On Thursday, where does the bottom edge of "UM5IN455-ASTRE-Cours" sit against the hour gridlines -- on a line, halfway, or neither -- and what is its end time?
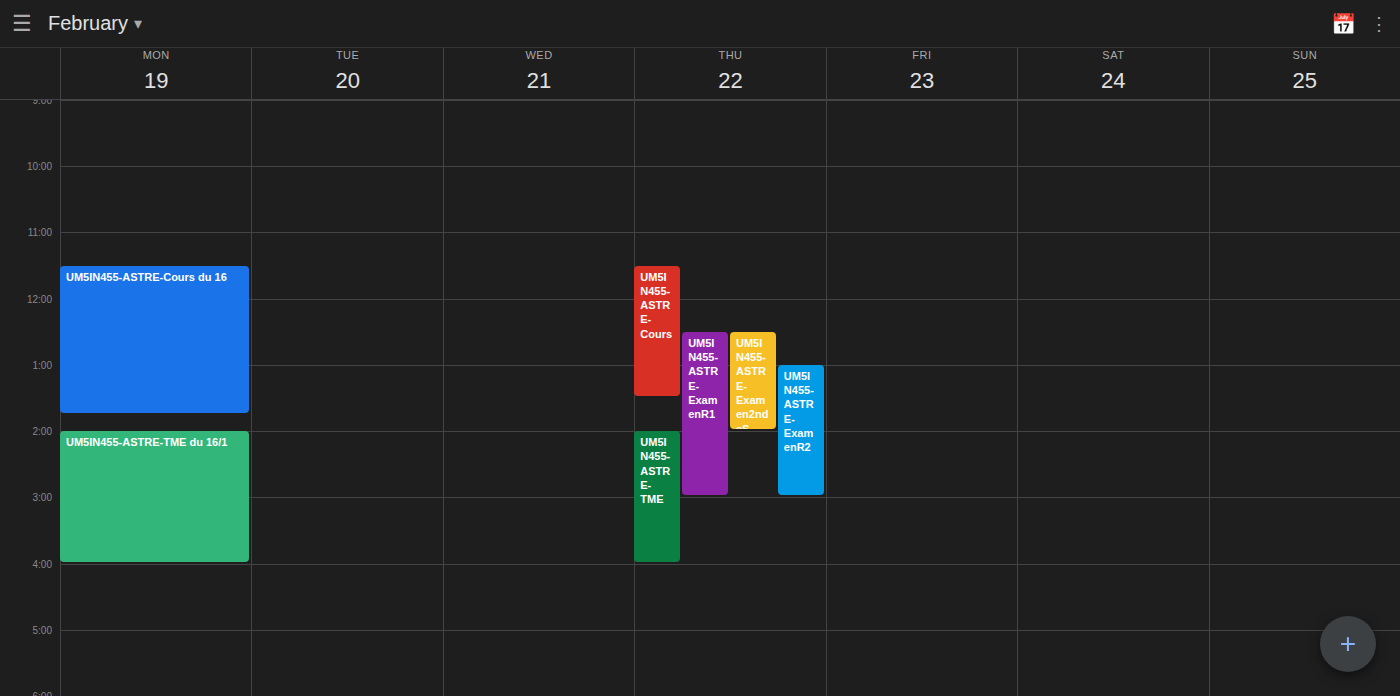
13:30 -- halfway between the 13:00 and 14:00 lines.